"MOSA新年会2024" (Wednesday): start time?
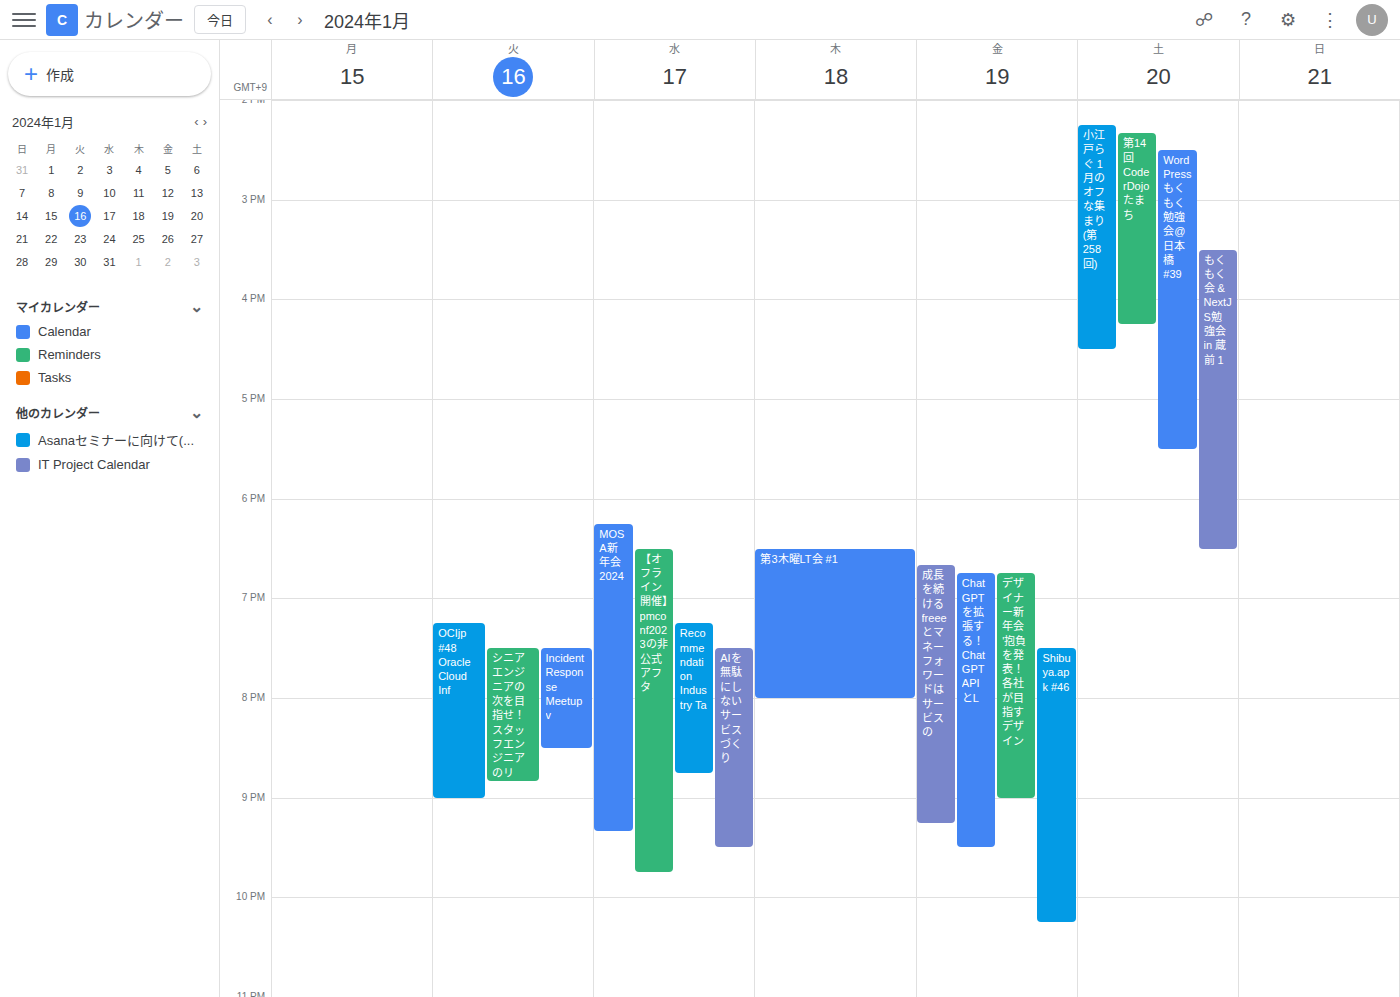
6:15 PM